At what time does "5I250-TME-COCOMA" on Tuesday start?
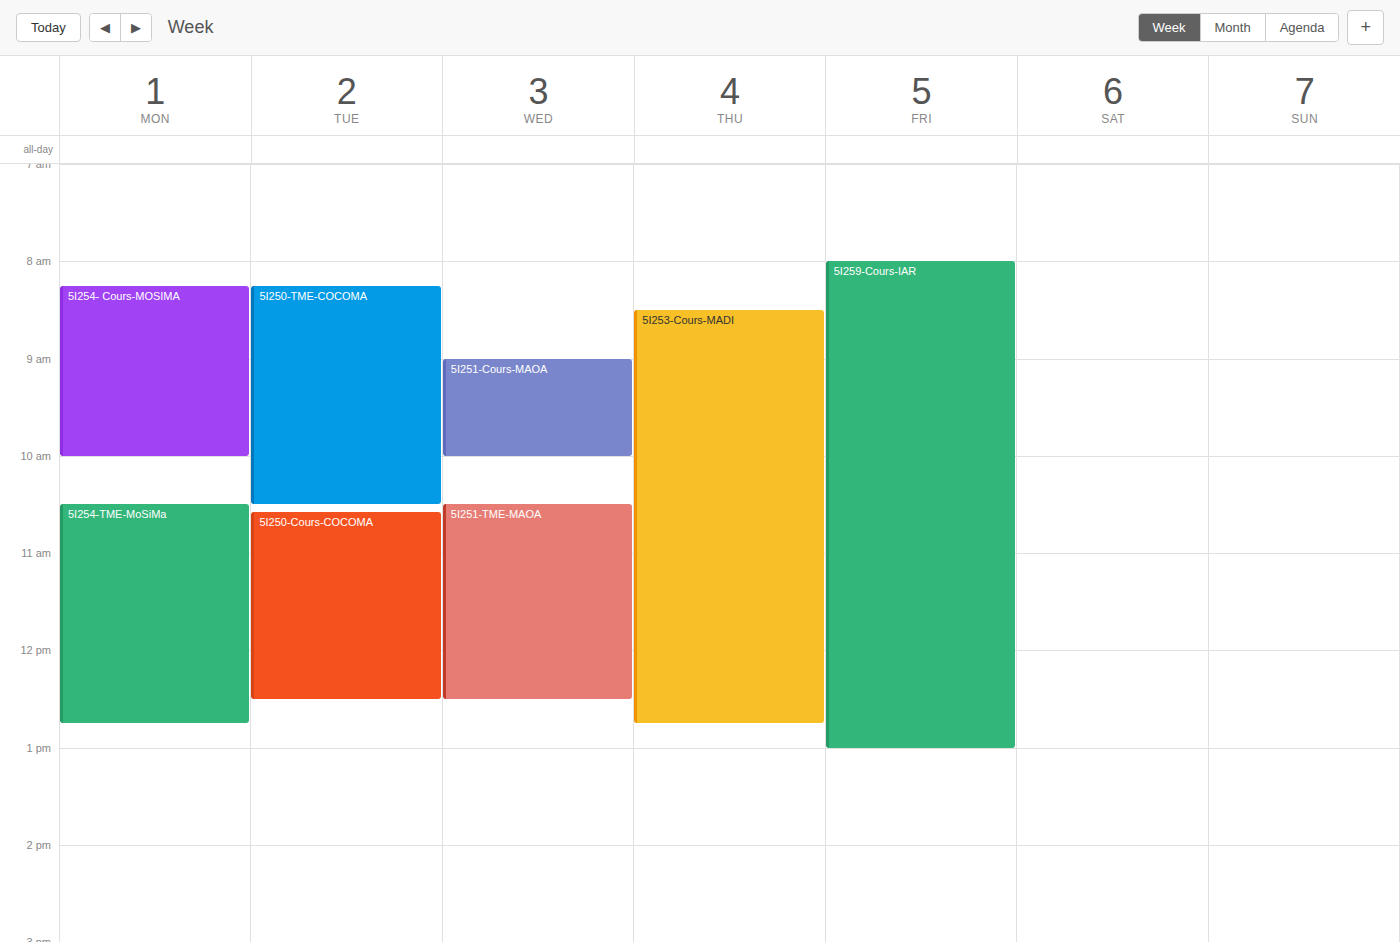
8:15 AM